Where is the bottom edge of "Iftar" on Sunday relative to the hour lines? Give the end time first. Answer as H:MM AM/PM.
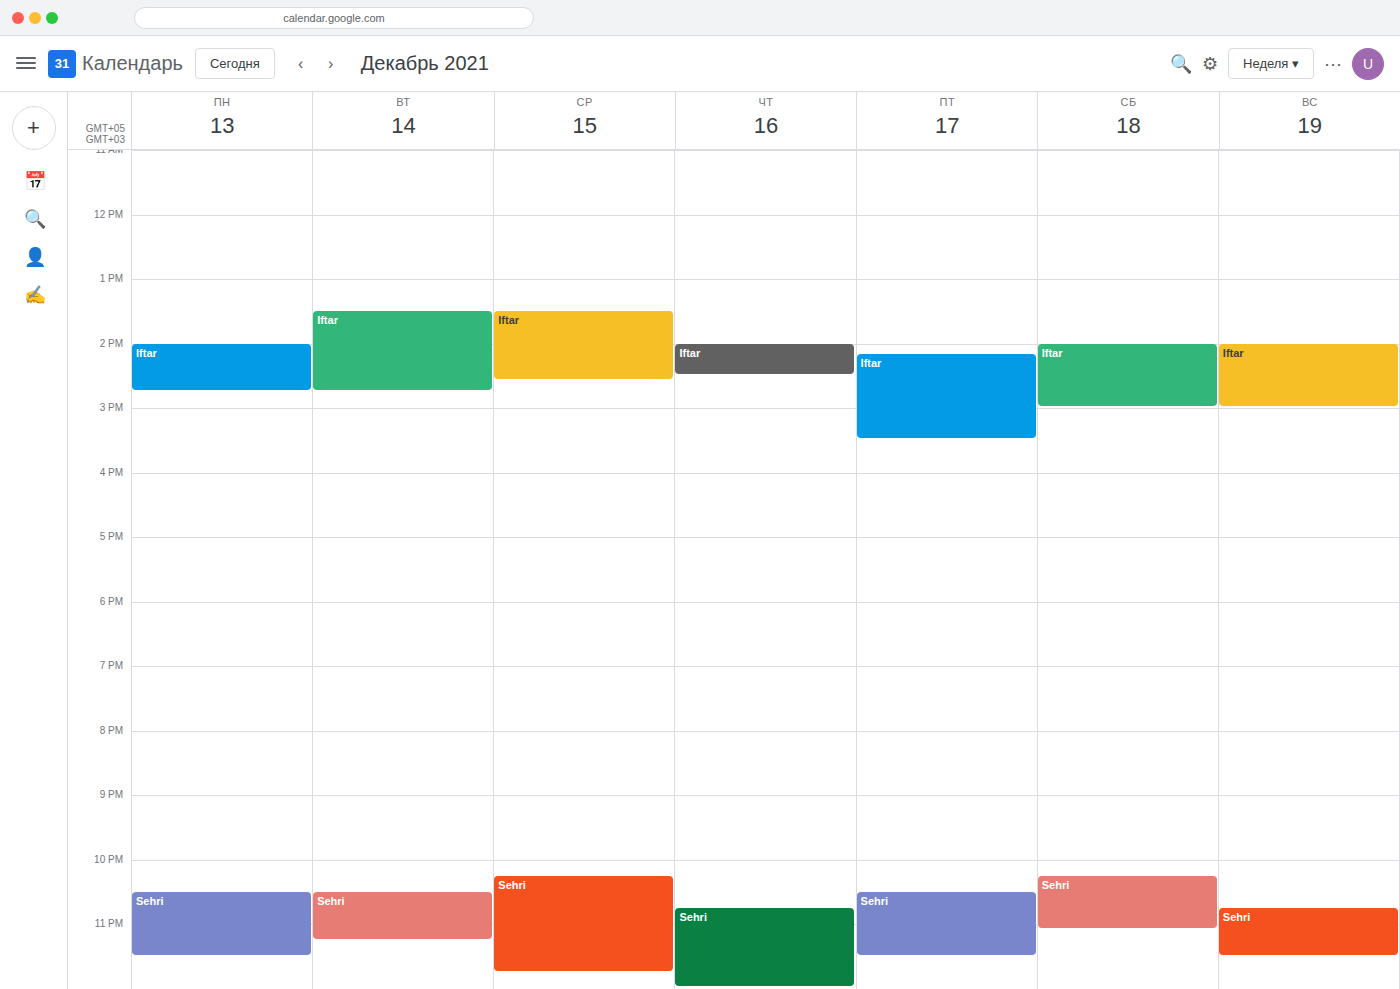
3:00 PM -- exactly on the 3 PM line.